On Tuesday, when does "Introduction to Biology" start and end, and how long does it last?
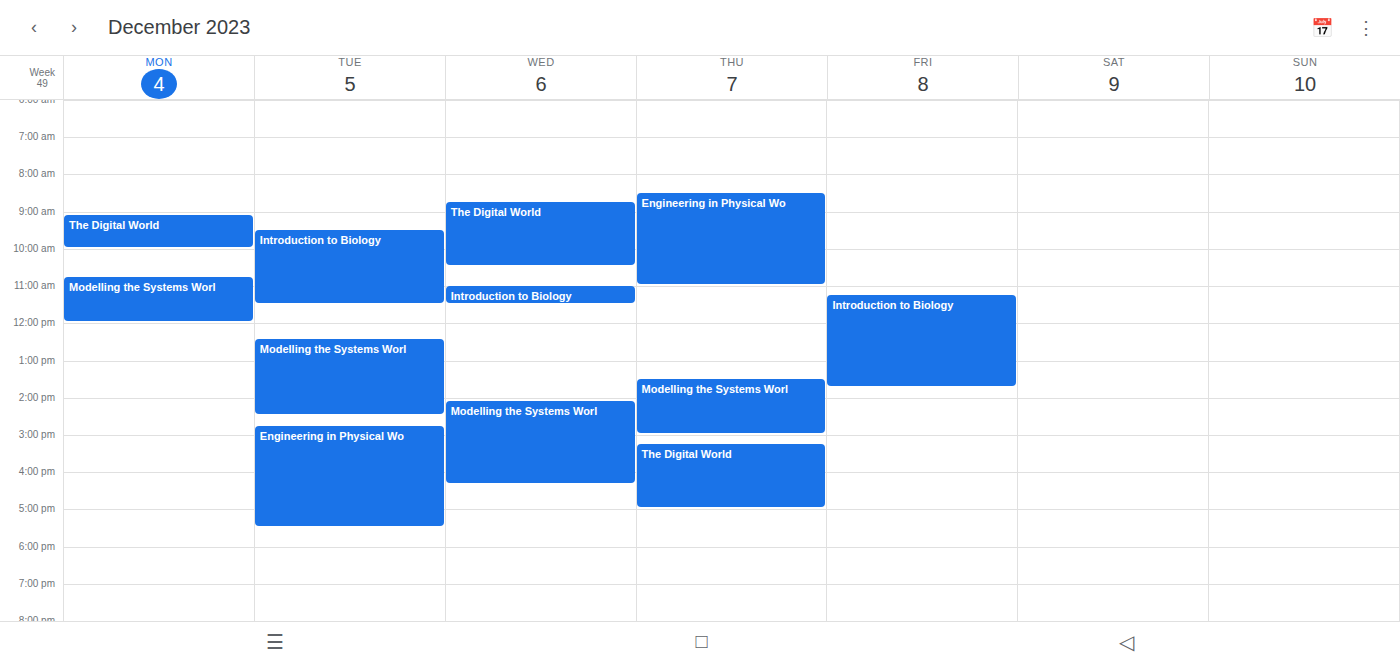
9:30 AM to 11:30 AM, 2 hours